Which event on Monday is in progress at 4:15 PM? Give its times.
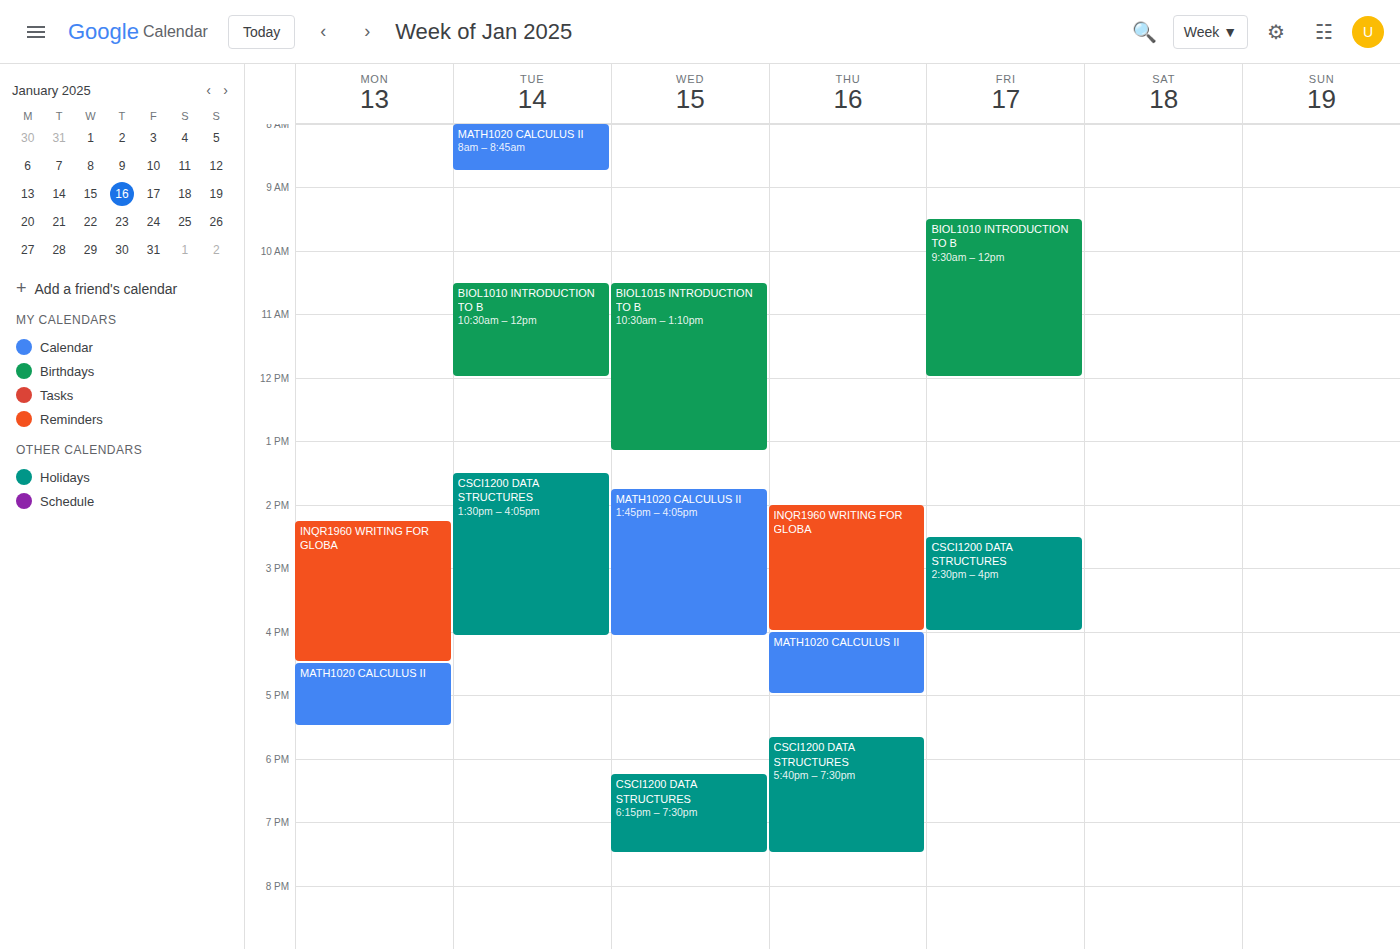
"INQR1960 WRITING FOR GLOBA", 2:15 PM to 4:30 PM